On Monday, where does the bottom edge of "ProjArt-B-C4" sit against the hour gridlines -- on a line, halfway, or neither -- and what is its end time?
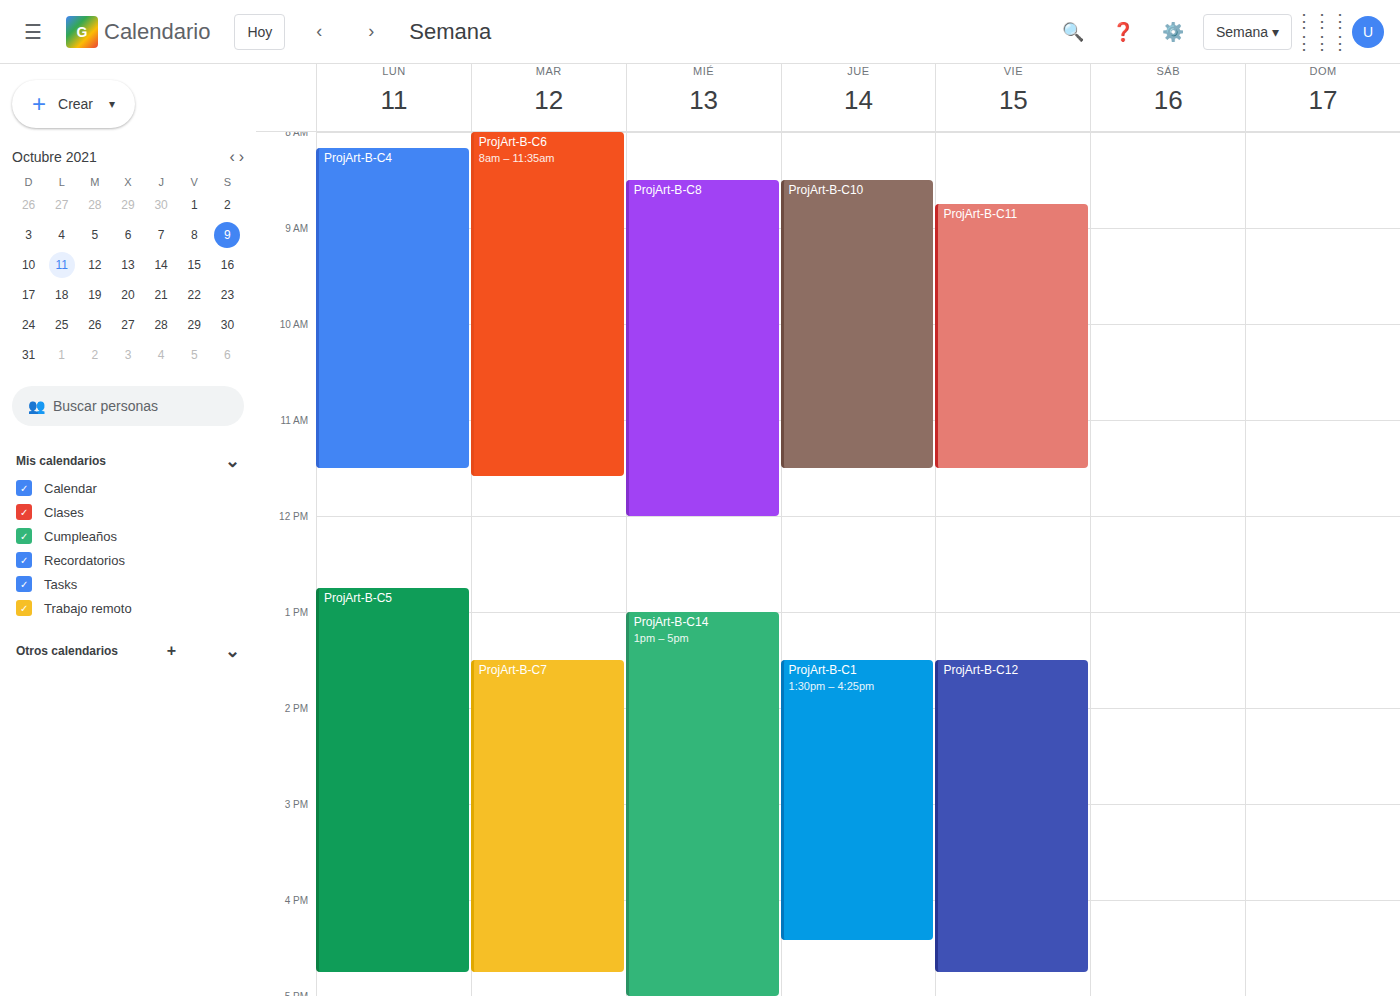
11:30 AM -- halfway between the 11 AM and 12 PM lines.